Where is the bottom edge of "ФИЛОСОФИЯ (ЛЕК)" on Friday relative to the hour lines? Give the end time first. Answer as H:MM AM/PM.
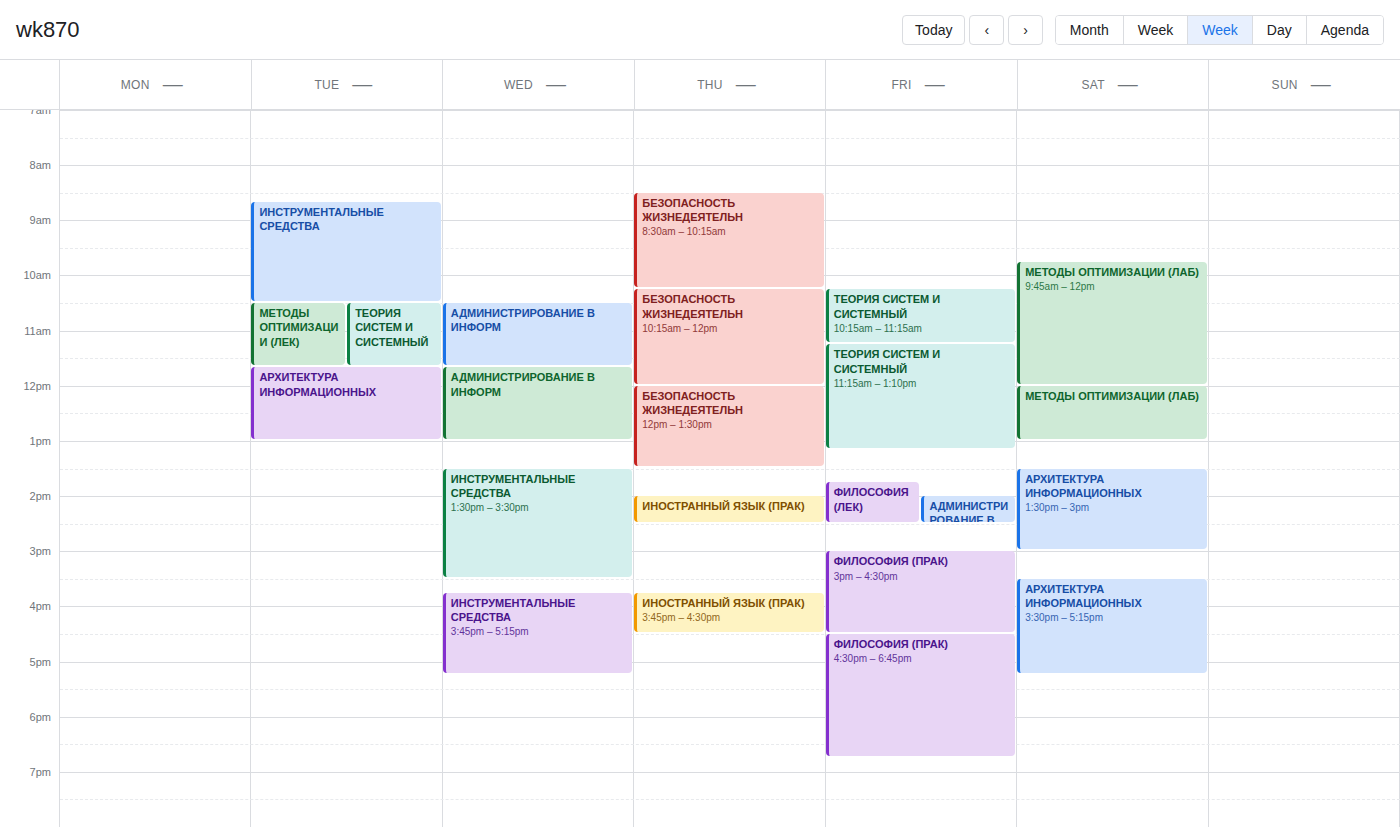
2:30 PM -- halfway between the 2 PM and 3 PM lines.